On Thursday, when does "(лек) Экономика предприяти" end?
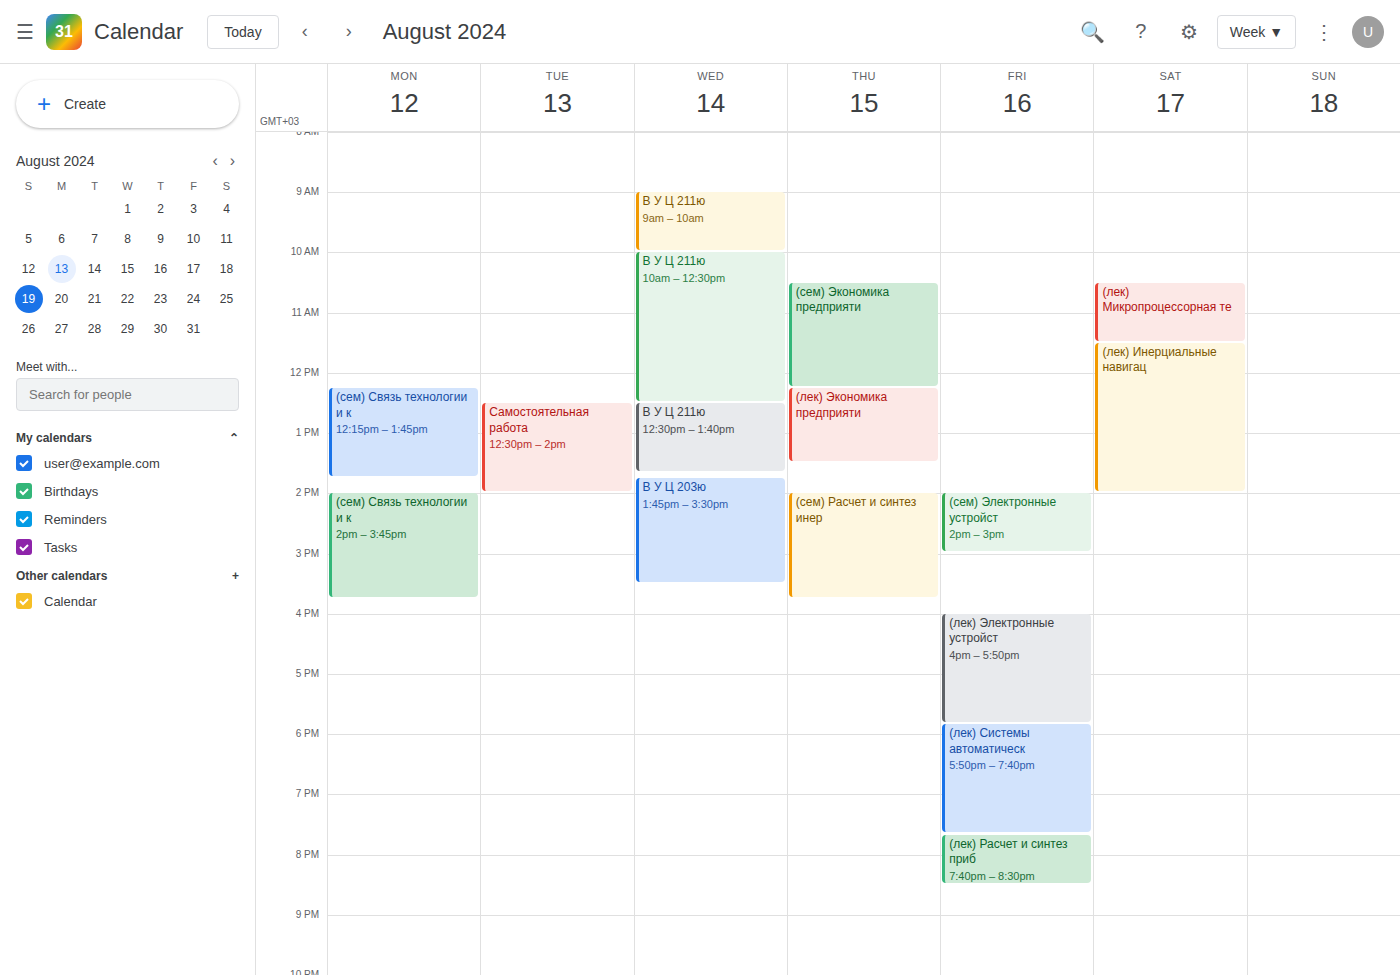
1:30 PM